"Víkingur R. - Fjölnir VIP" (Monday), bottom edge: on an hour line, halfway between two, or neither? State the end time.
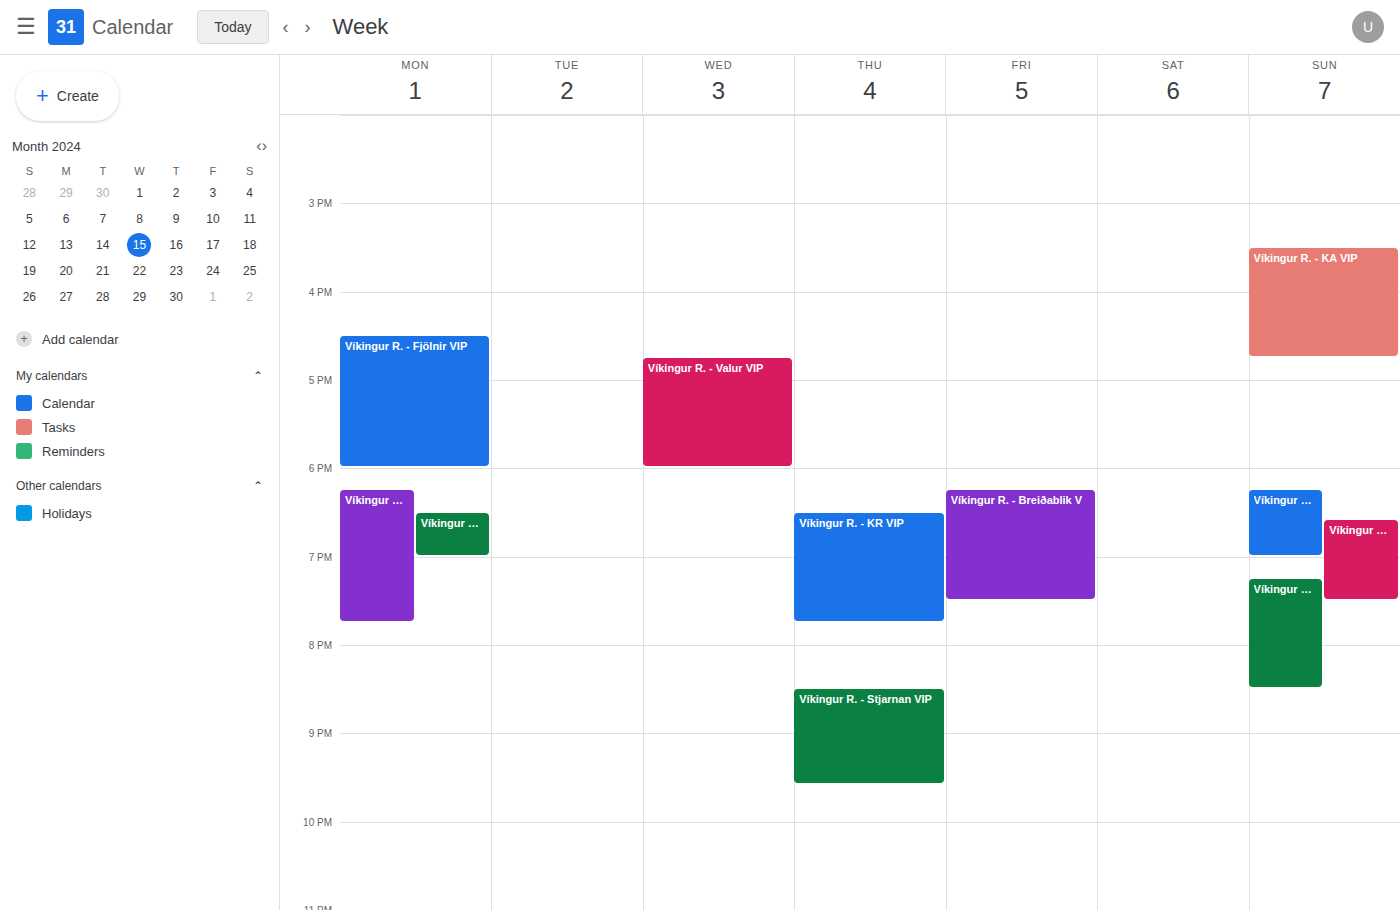
6:00 PM -- exactly on the 6 PM line.